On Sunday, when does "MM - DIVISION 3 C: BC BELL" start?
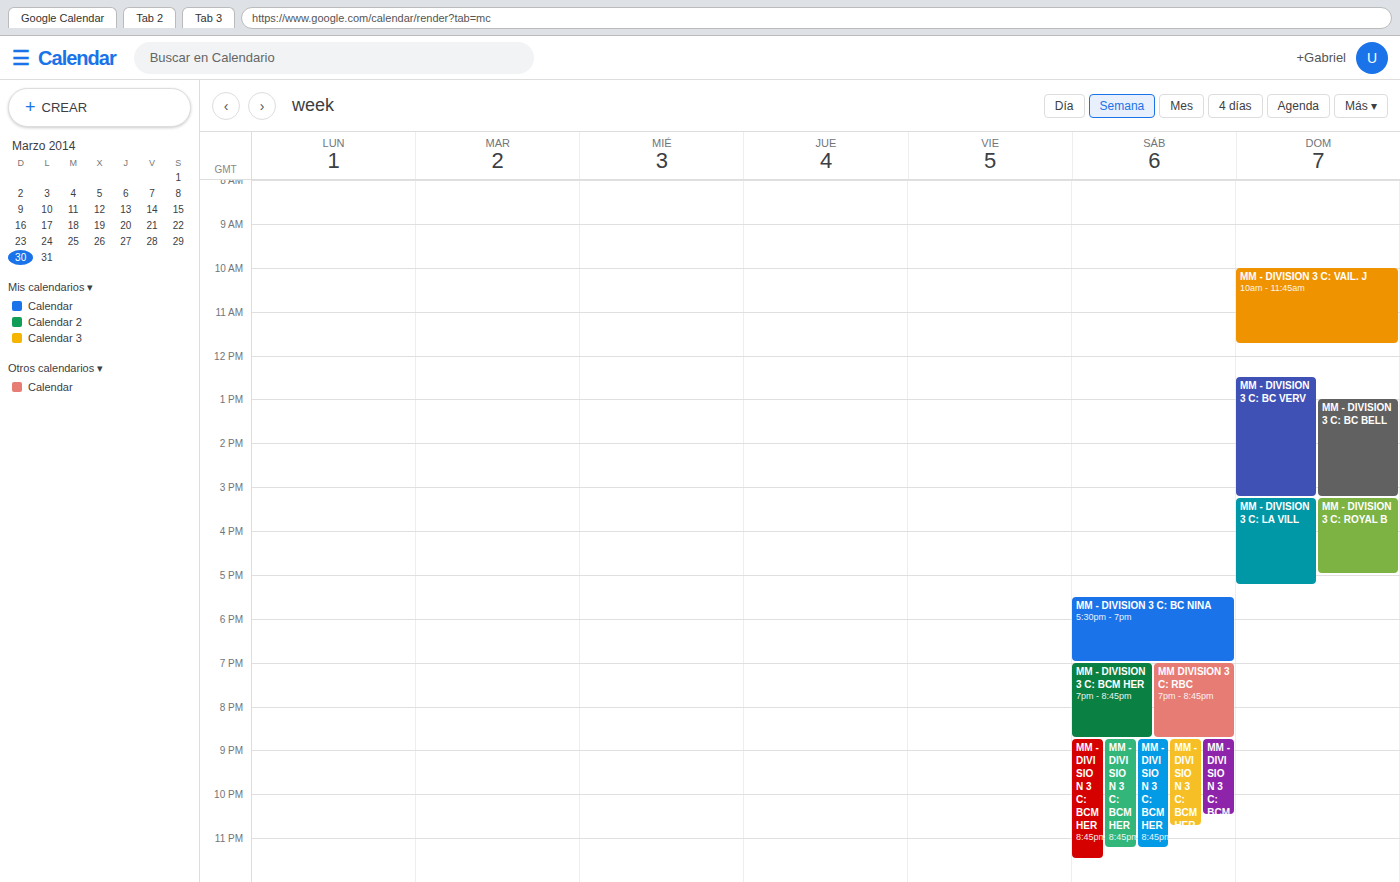
1:00 PM